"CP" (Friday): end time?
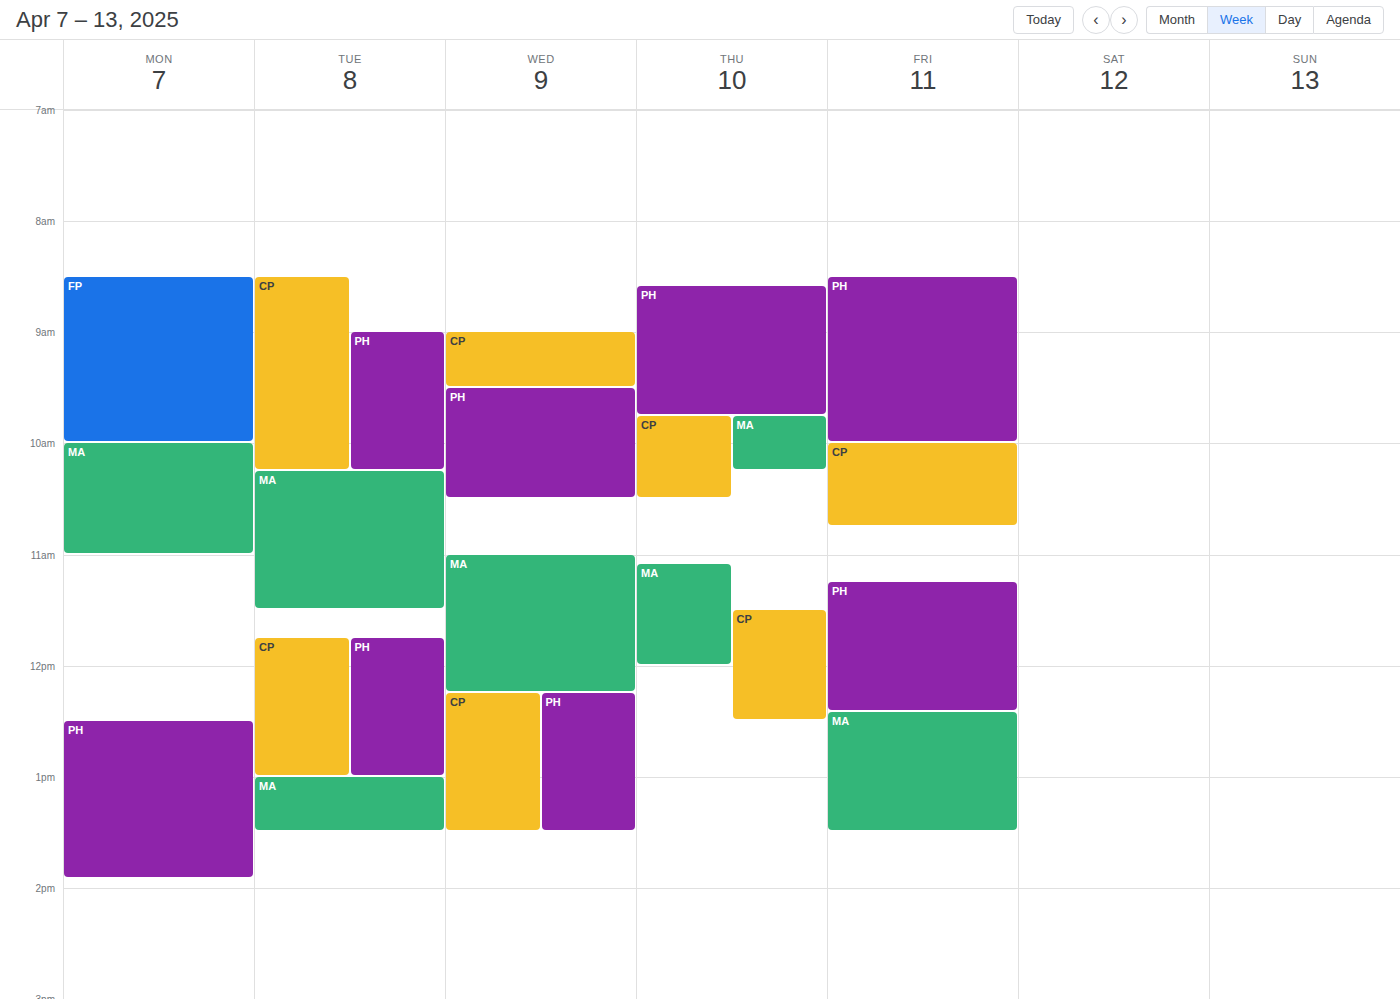
10:45 AM